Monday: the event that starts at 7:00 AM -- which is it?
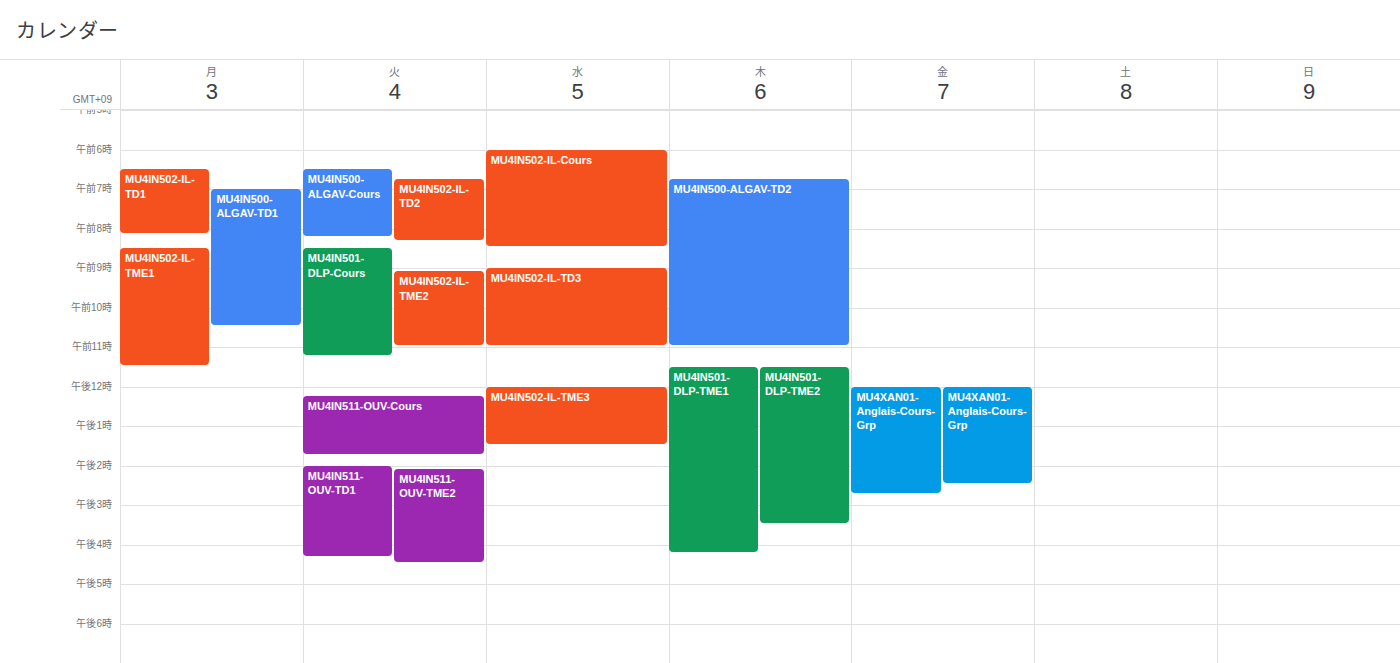
"MU4IN500-ALGAV-TD1"